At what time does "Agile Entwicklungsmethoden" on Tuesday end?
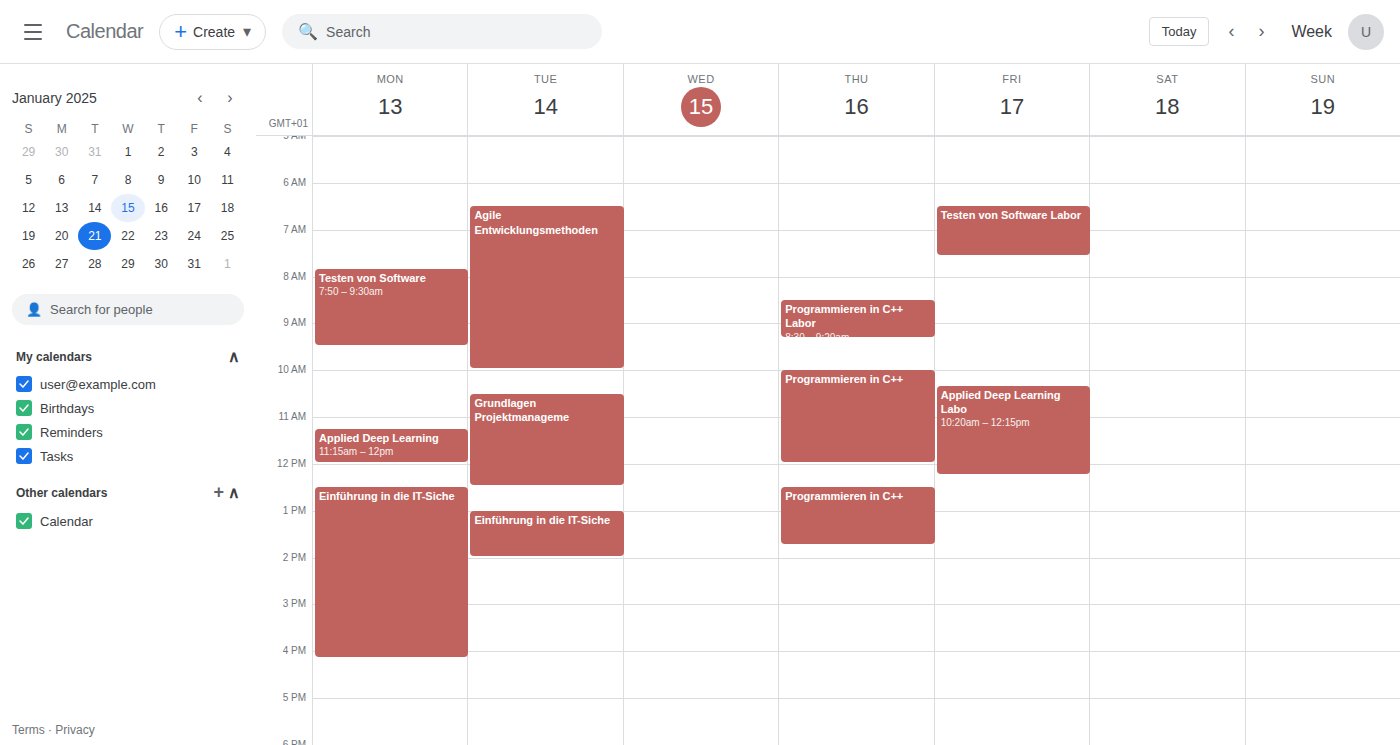
10:00 AM